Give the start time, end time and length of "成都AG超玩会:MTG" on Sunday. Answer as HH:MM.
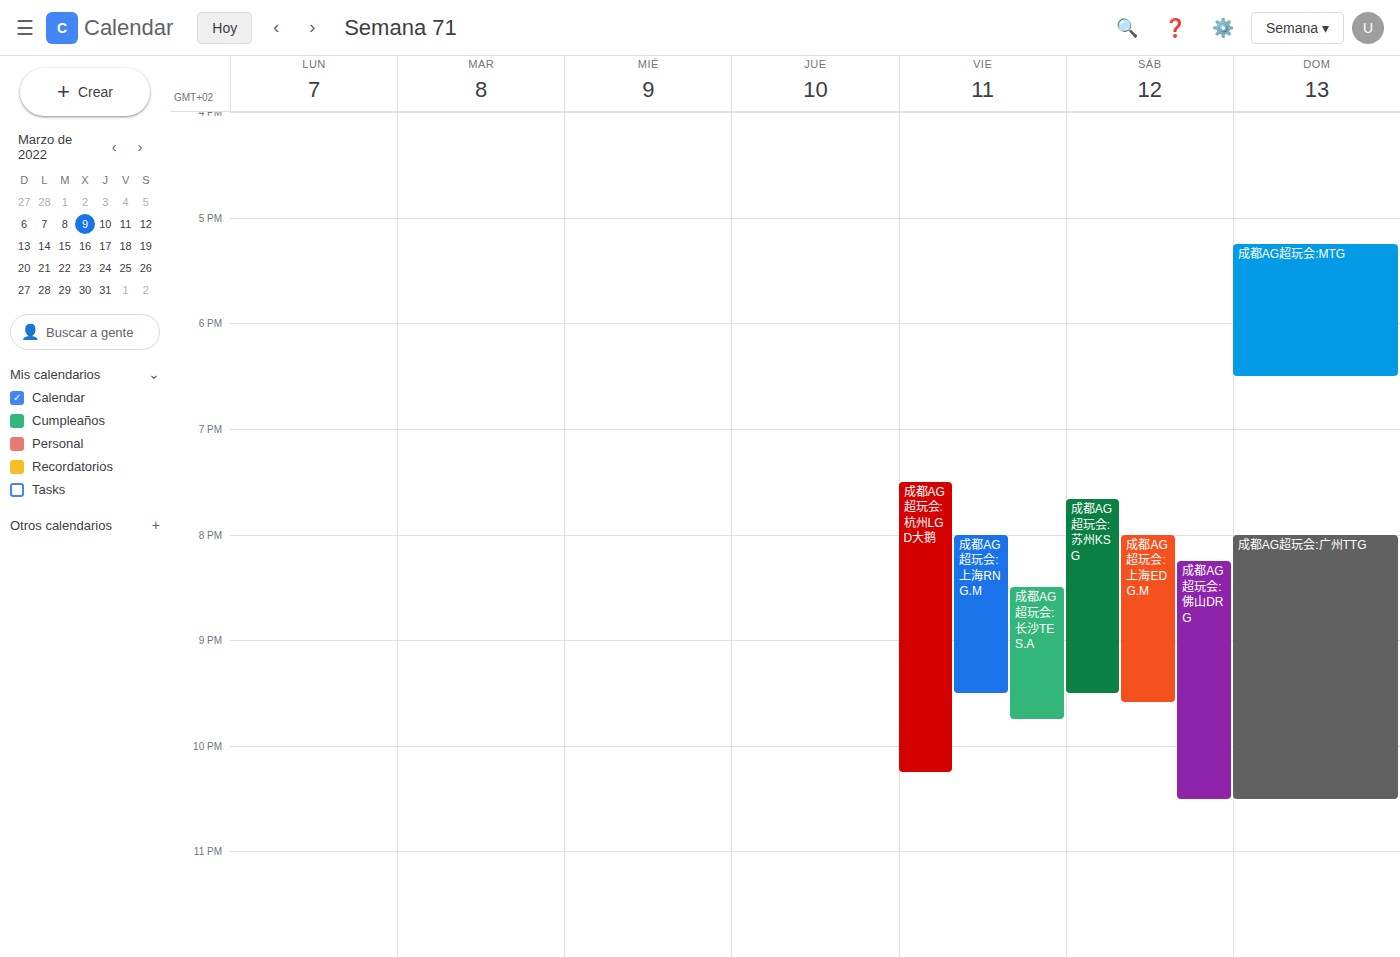
17:15 to 18:30, 1 hour 15 minutes